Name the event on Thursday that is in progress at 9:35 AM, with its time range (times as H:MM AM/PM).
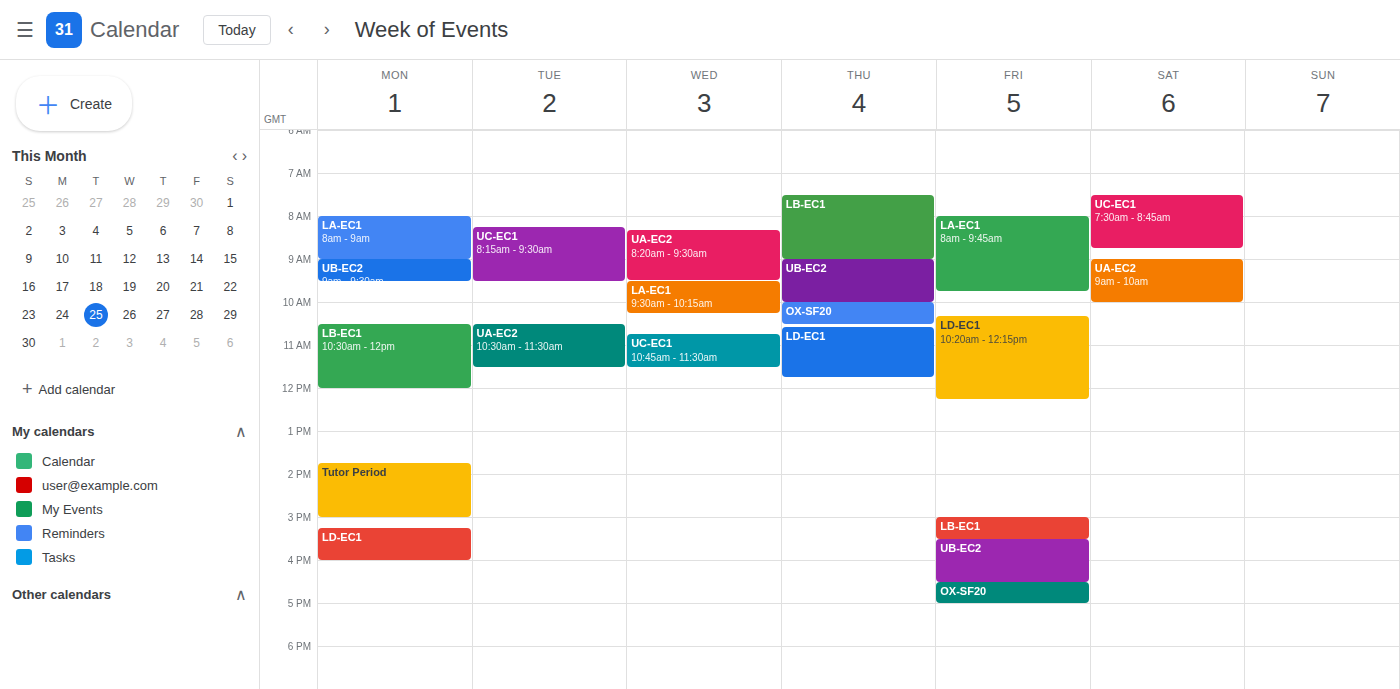
"UB-EC2", 9:00 AM to 10:00 AM